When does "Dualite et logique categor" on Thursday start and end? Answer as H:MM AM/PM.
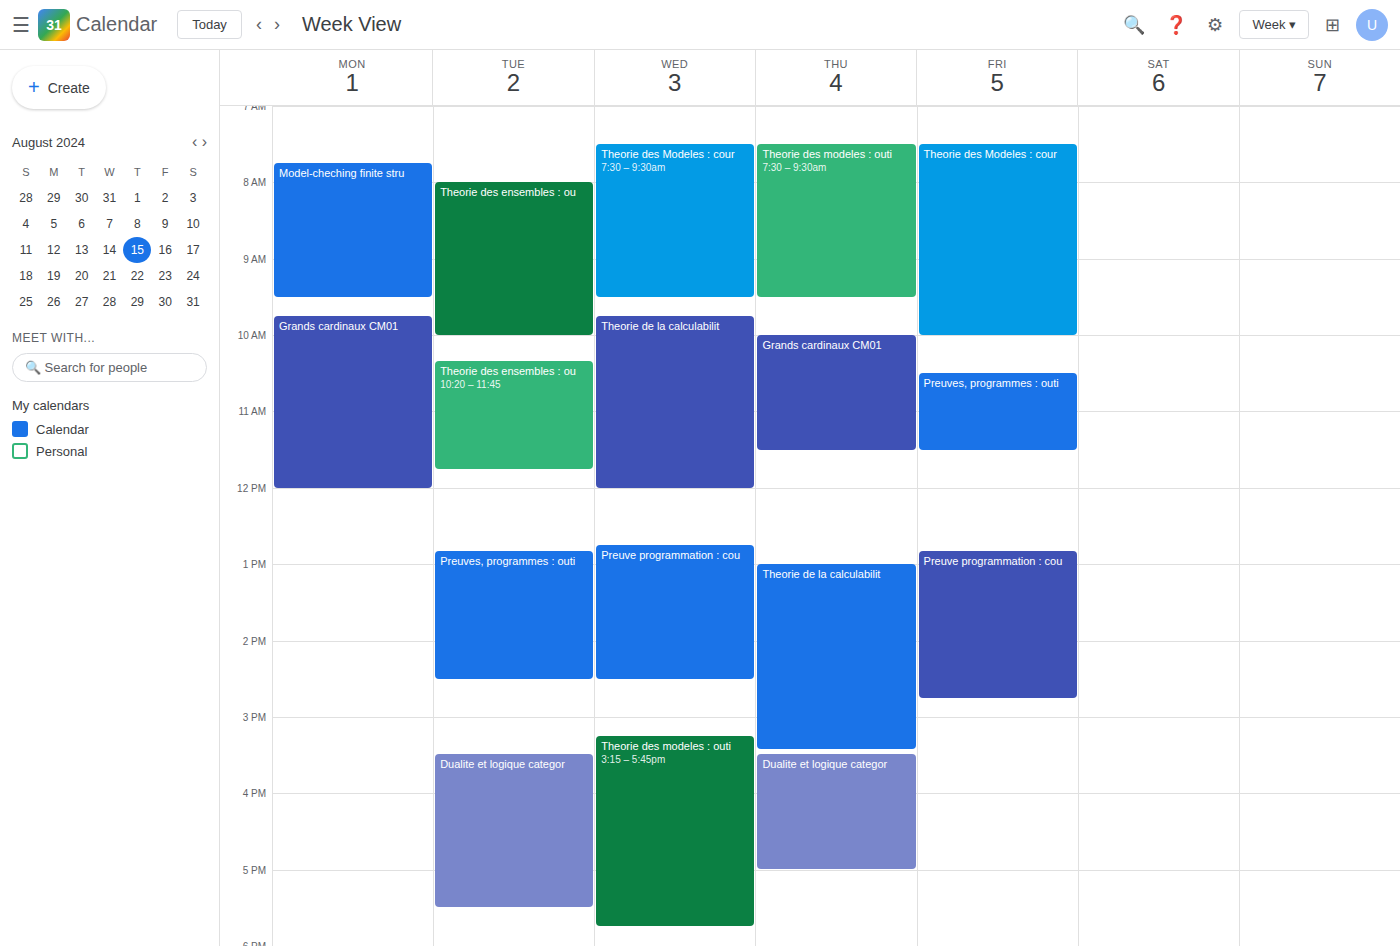
3:30 PM to 5:00 PM